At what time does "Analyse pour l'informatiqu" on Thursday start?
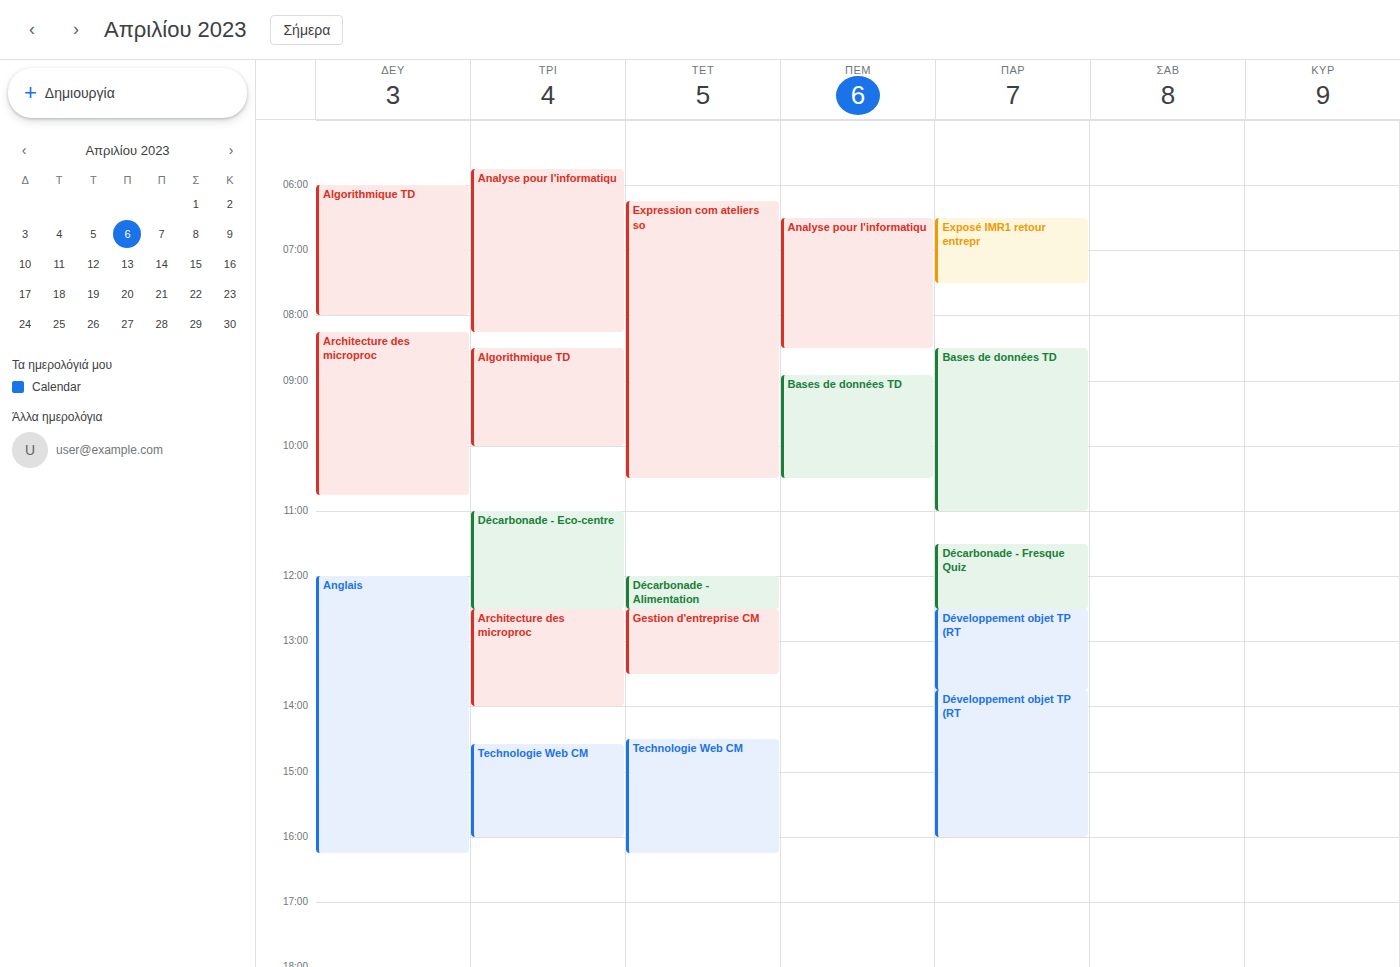
6:30 AM